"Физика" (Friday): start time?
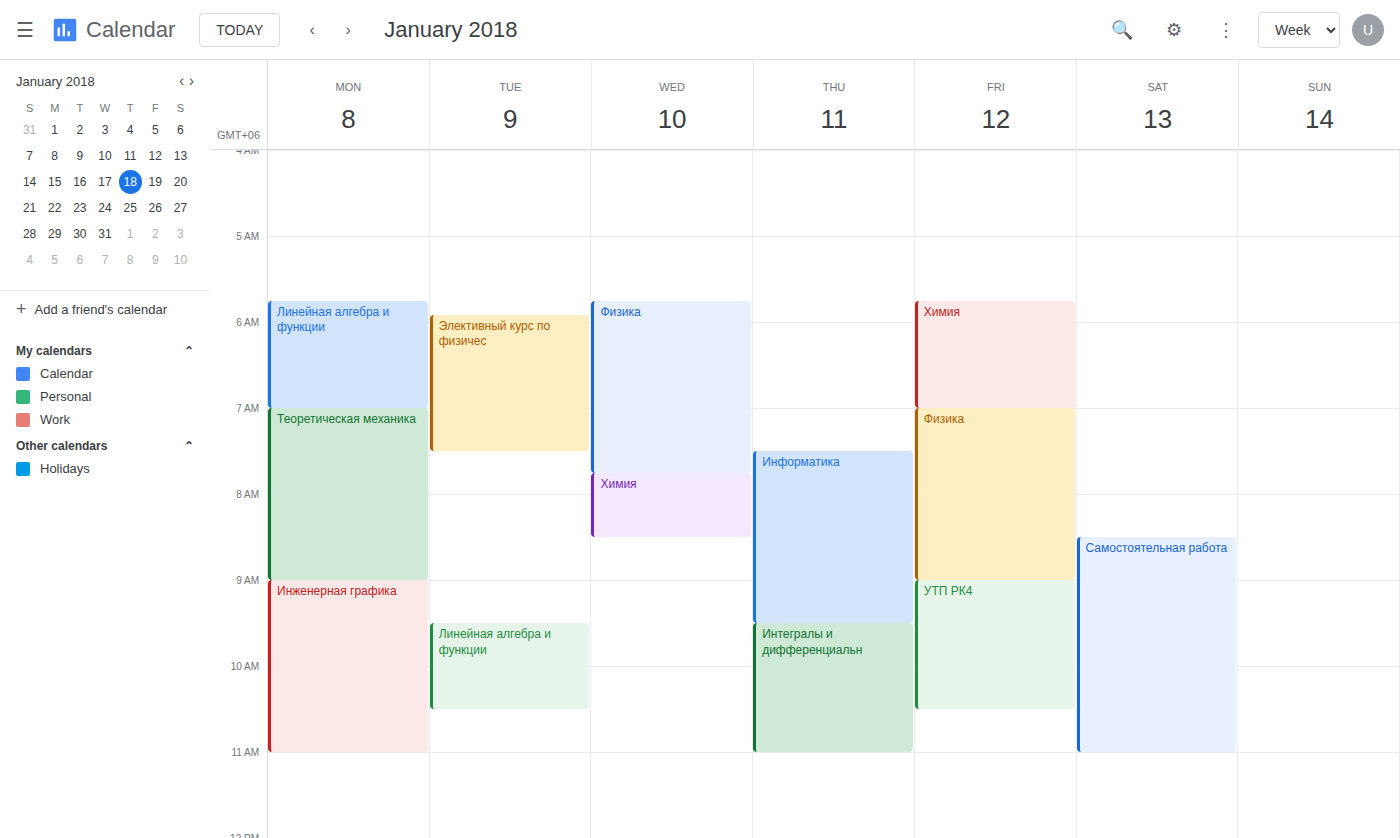
7:00 AM